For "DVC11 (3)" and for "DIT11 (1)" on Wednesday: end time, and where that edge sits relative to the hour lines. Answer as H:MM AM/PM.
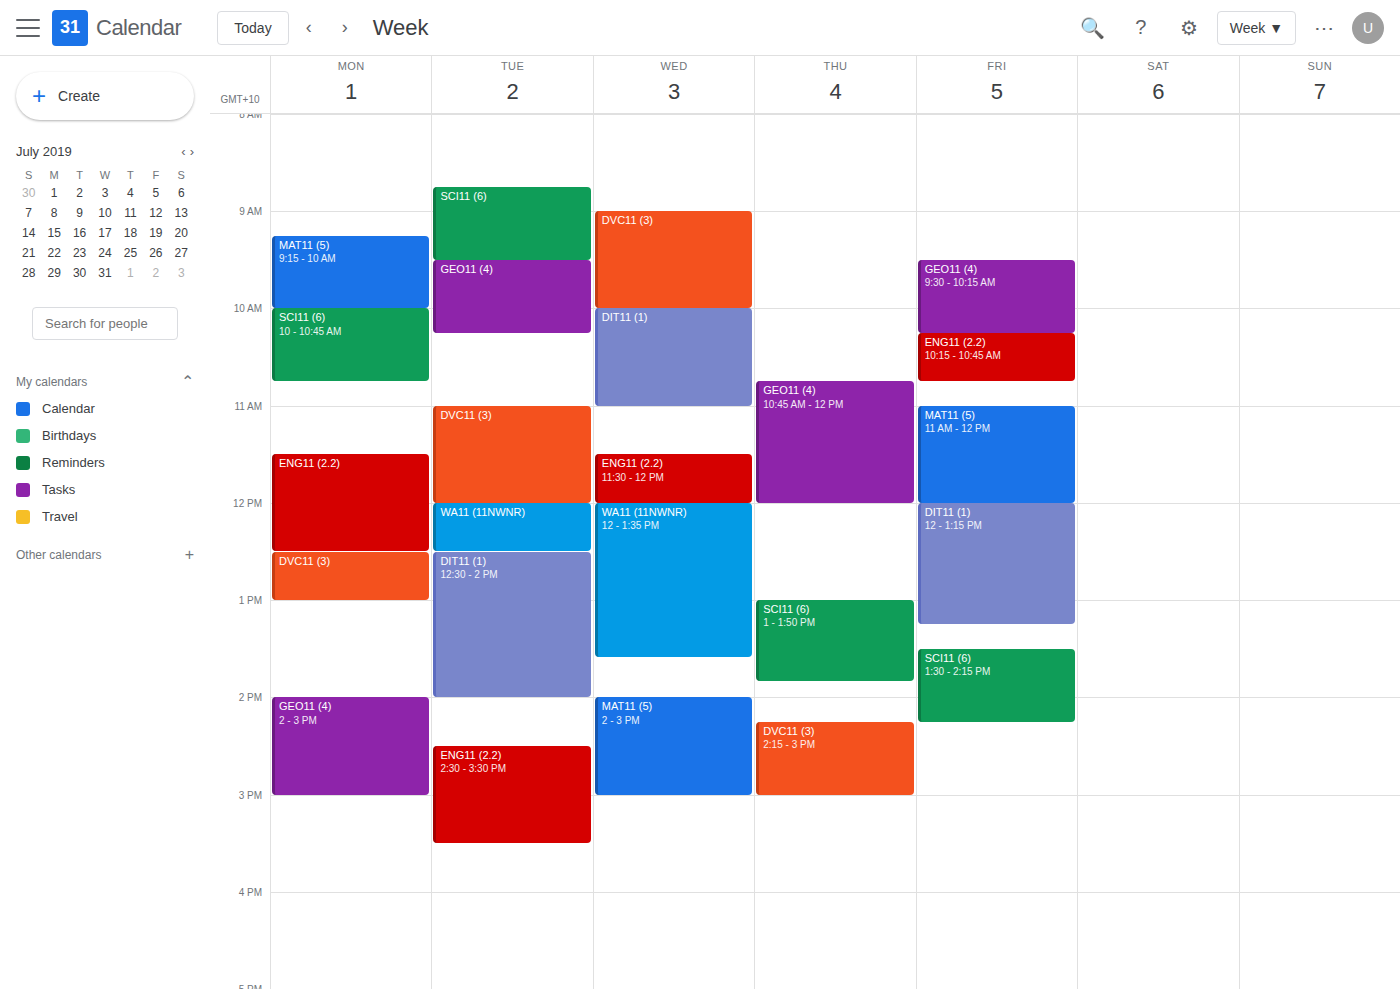
"DVC11 (3)": 10:00 AM, exactly on the 10 AM line. "DIT11 (1)": 11:00 AM, exactly on the 11 AM line.